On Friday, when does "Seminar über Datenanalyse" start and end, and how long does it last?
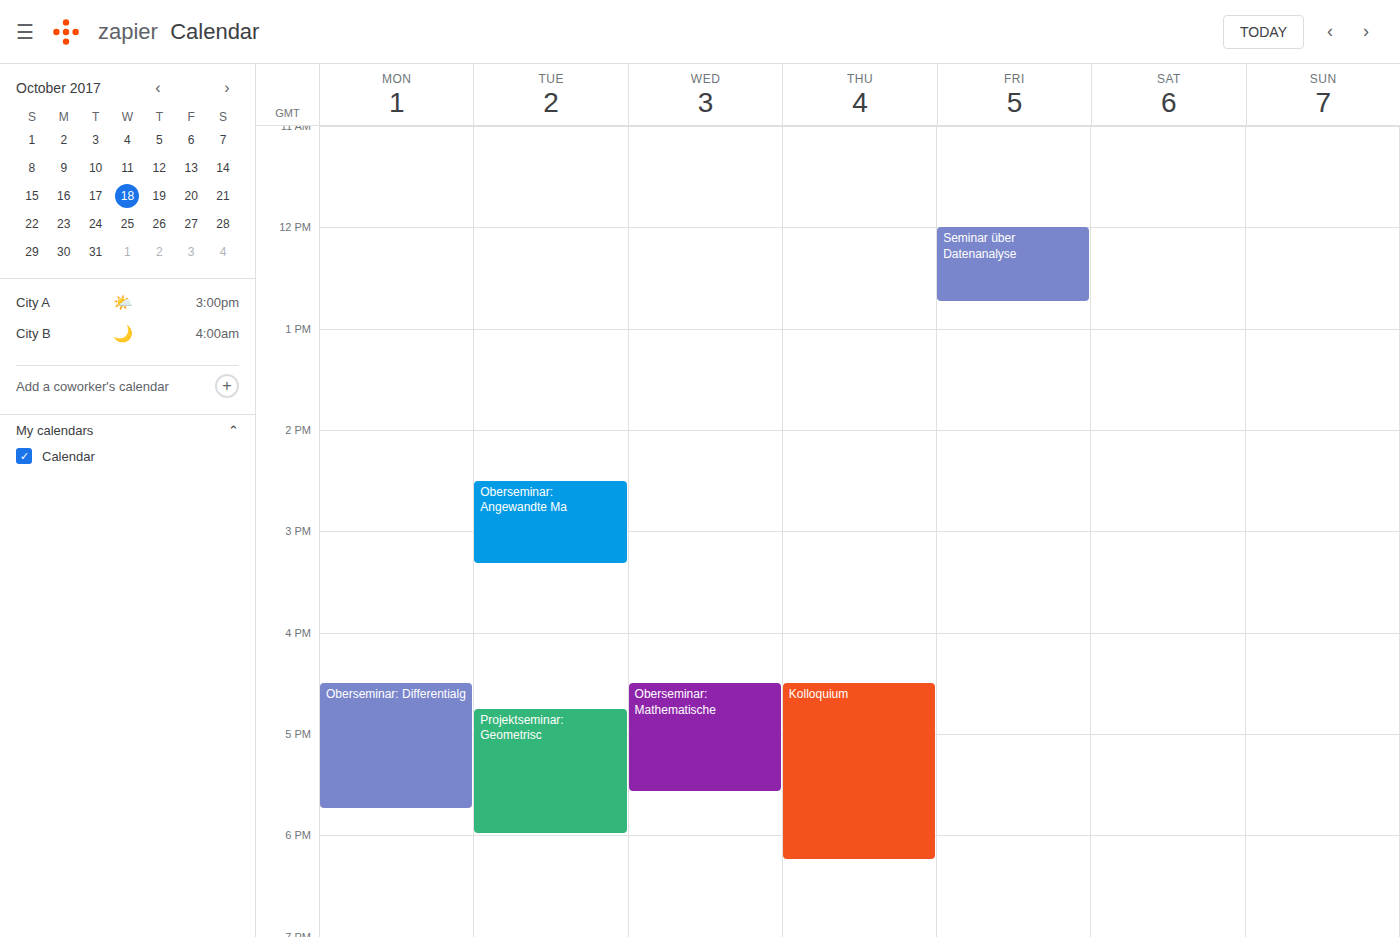
12:00 PM to 12:45 PM, 45 minutes